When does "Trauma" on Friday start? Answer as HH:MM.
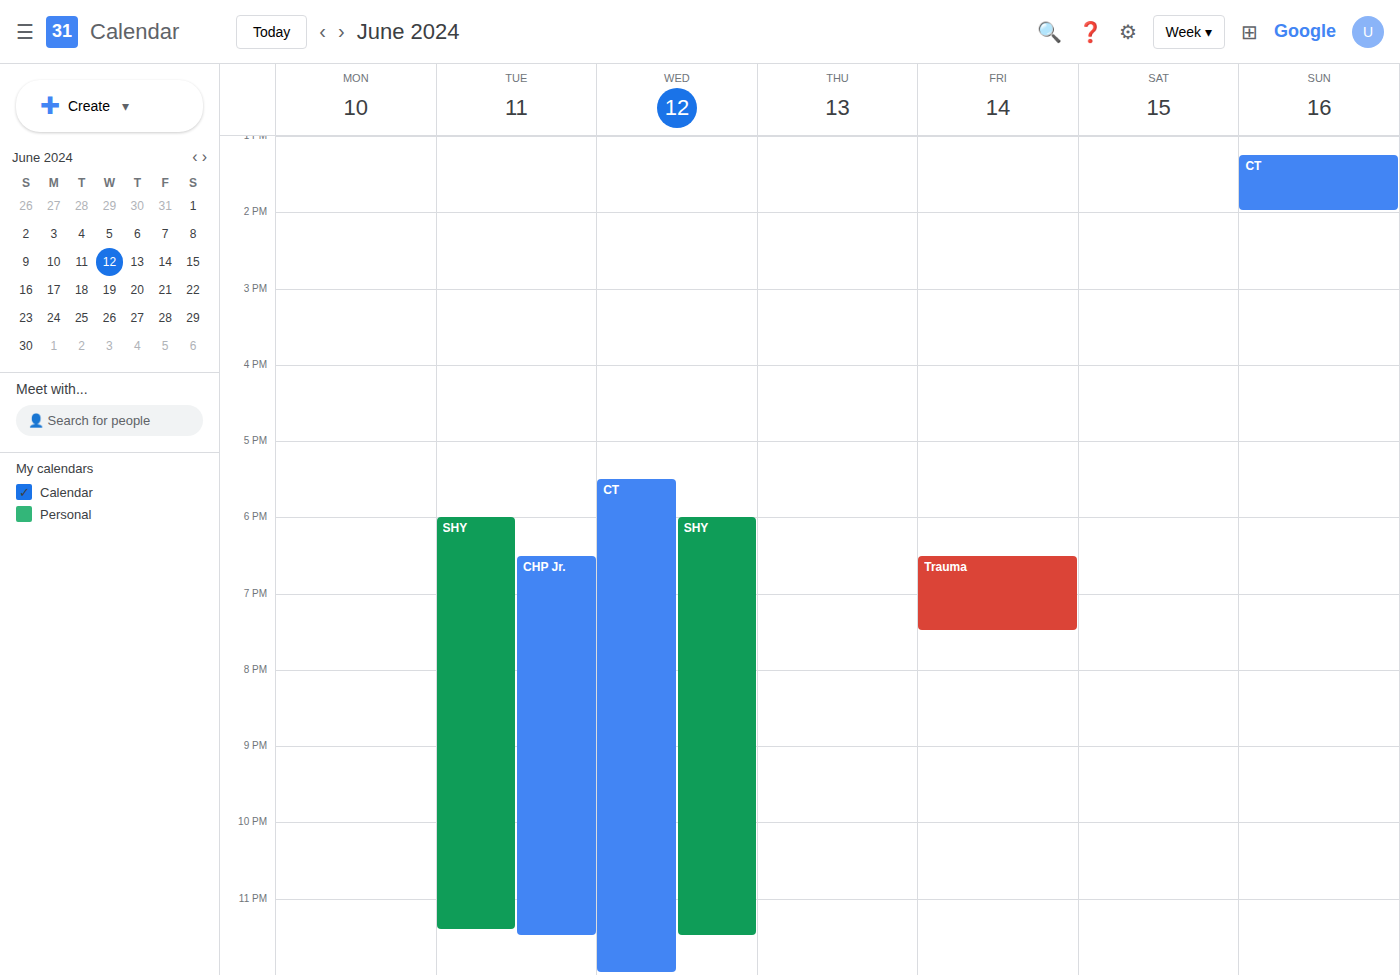
18:30